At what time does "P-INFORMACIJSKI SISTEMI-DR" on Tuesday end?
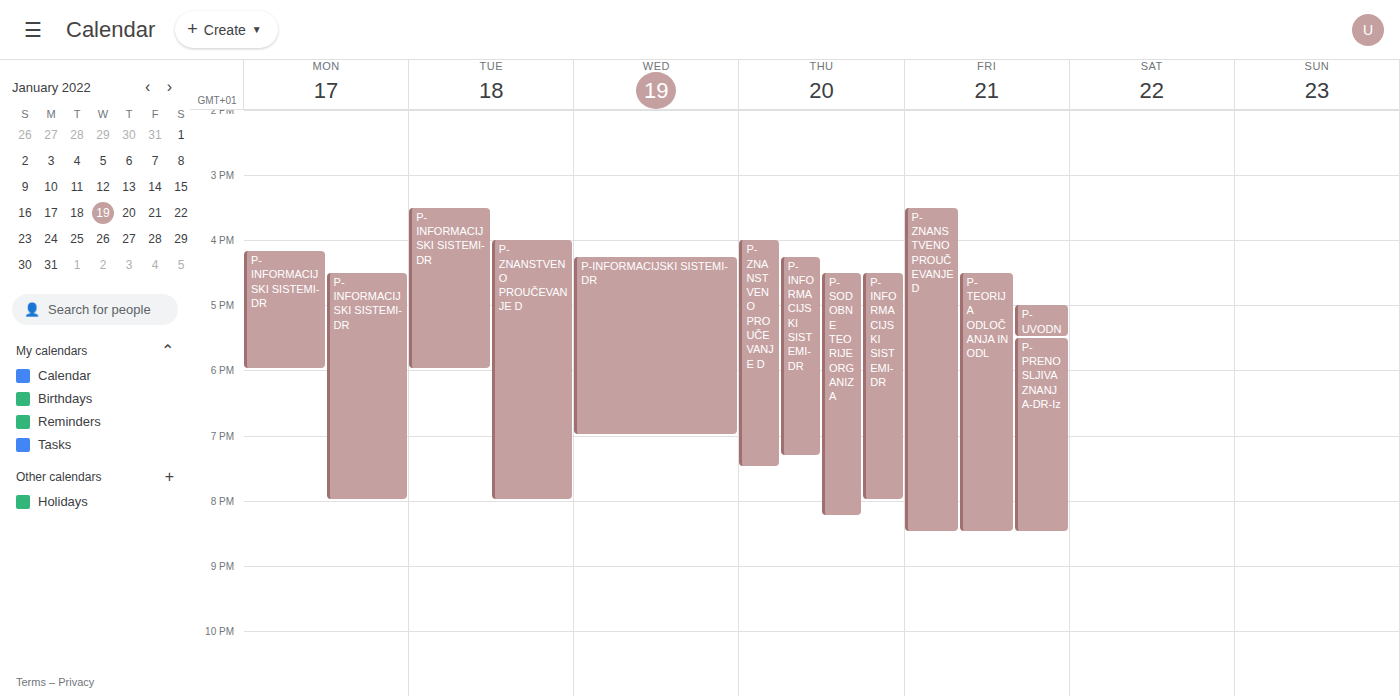
6:00 PM